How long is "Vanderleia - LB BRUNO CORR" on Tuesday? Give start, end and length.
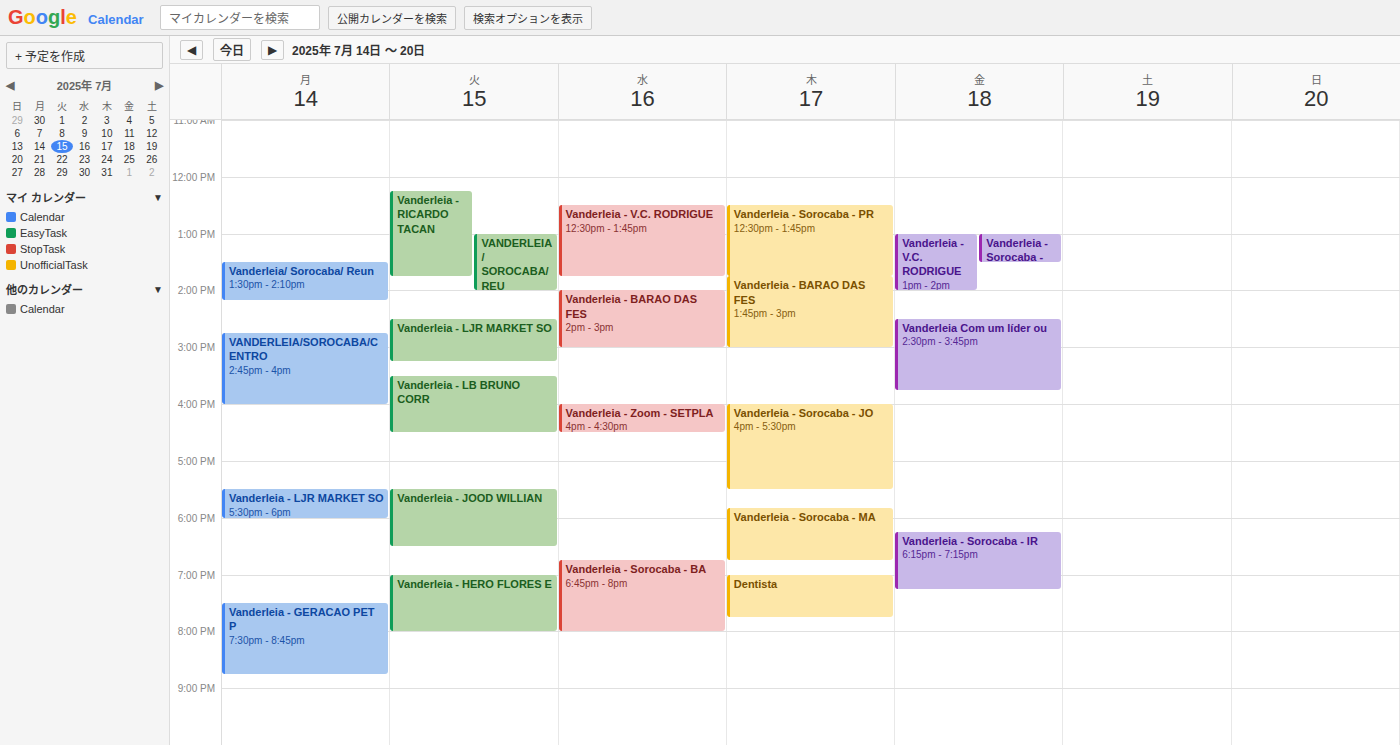
3:30 PM to 4:30 PM, 1 hour